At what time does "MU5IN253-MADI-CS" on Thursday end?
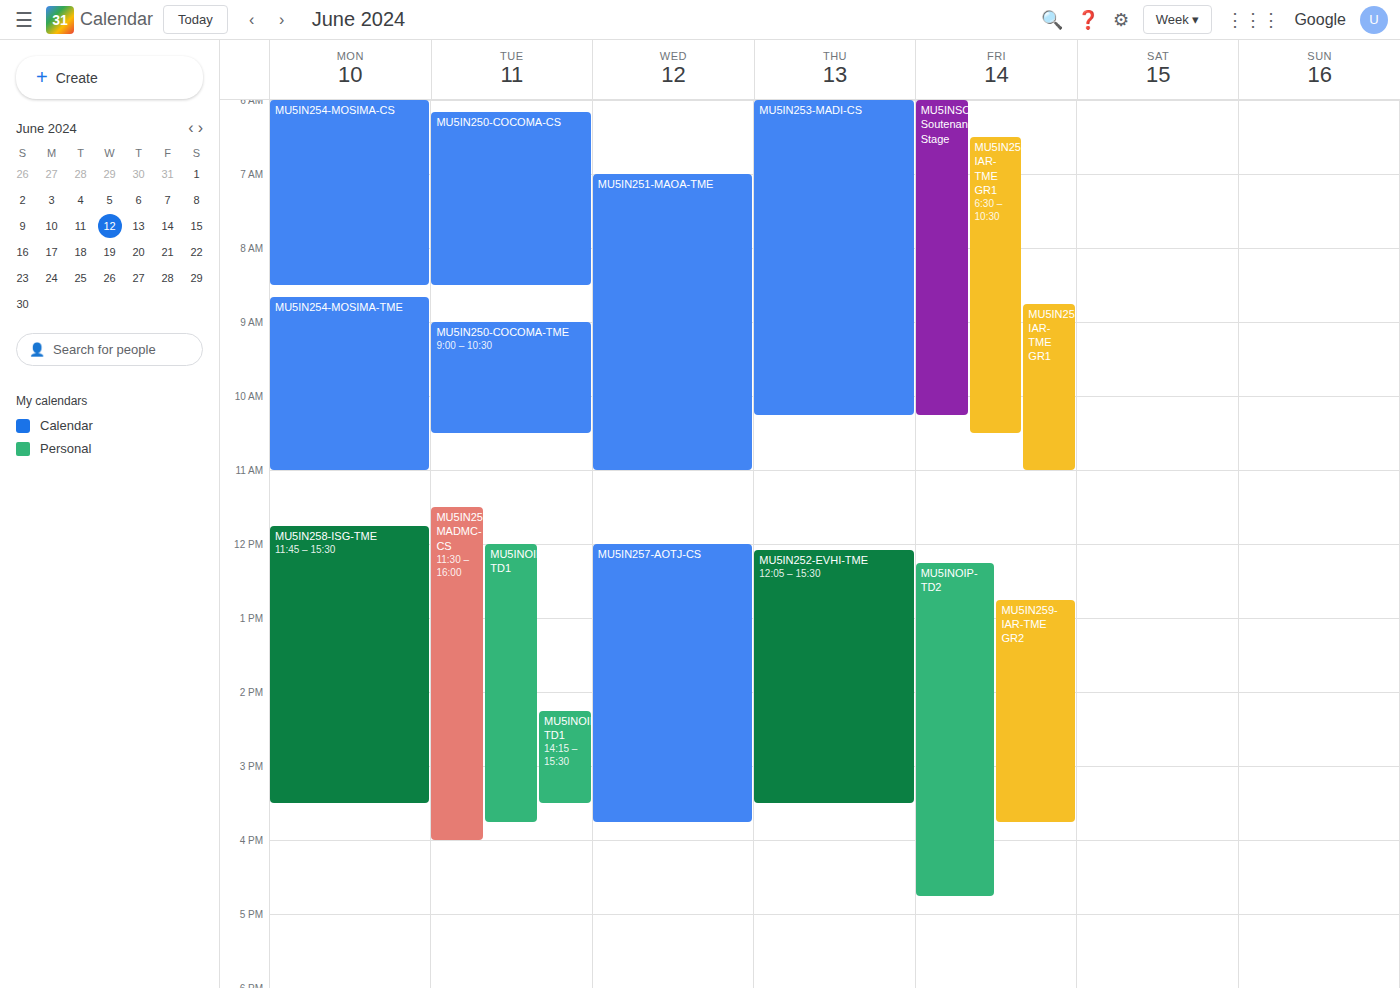
10:15